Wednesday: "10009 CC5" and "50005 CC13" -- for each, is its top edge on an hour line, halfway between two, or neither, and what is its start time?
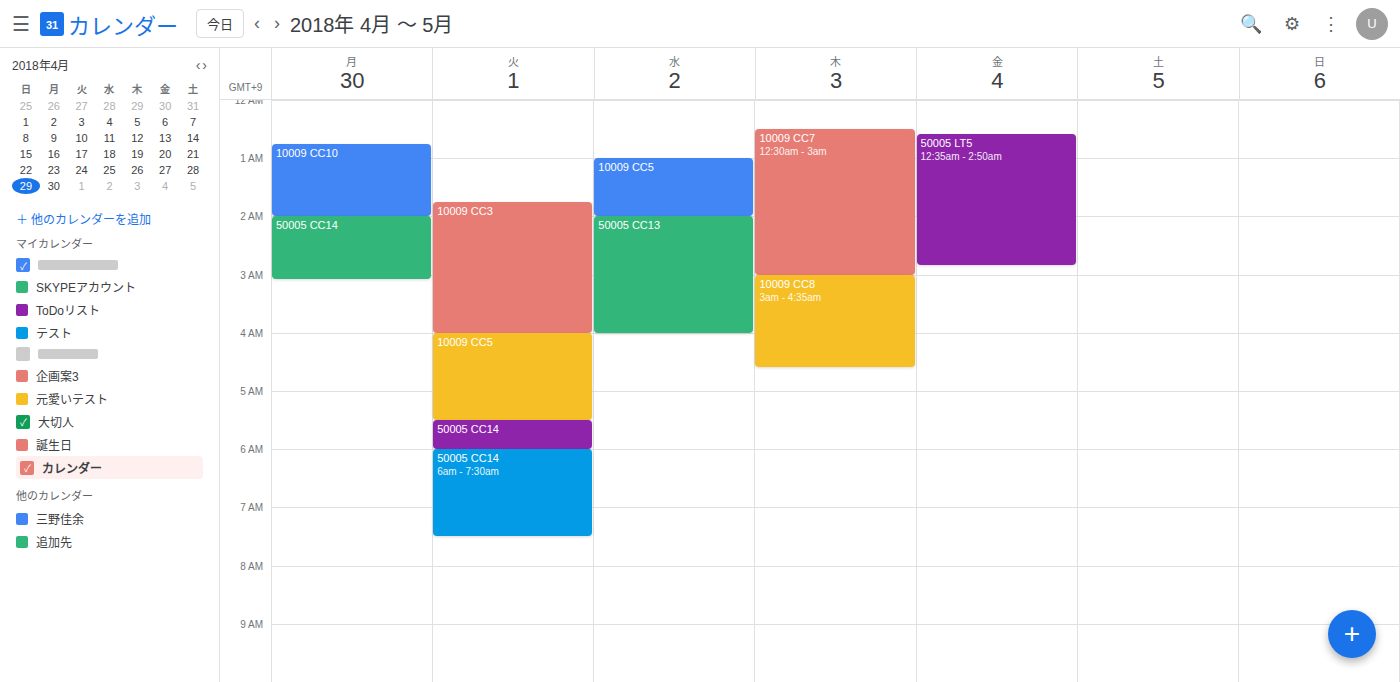
"10009 CC5": 1:00 AM, exactly on the 1 AM line. "50005 CC13": 2:00 AM, exactly on the 2 AM line.